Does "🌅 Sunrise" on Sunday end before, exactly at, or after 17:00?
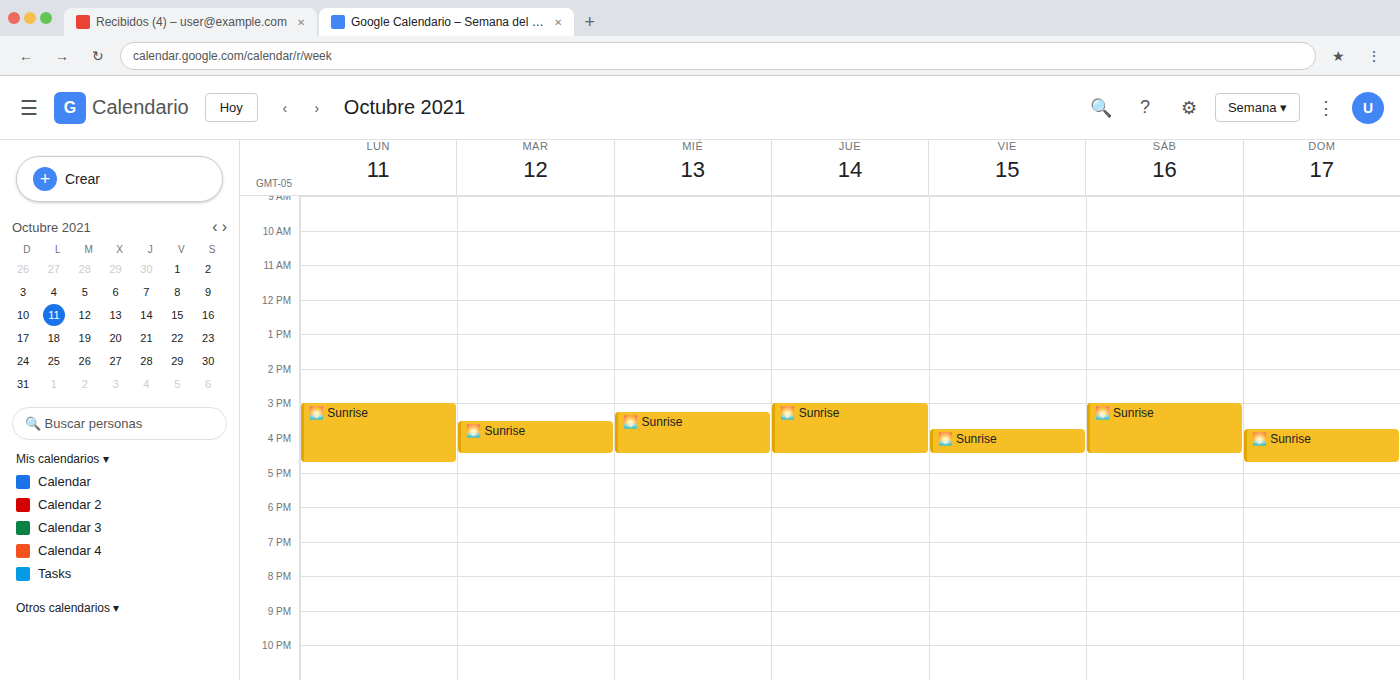
16:45 -- before 17:00, 15 minutes above the 17:00 line.